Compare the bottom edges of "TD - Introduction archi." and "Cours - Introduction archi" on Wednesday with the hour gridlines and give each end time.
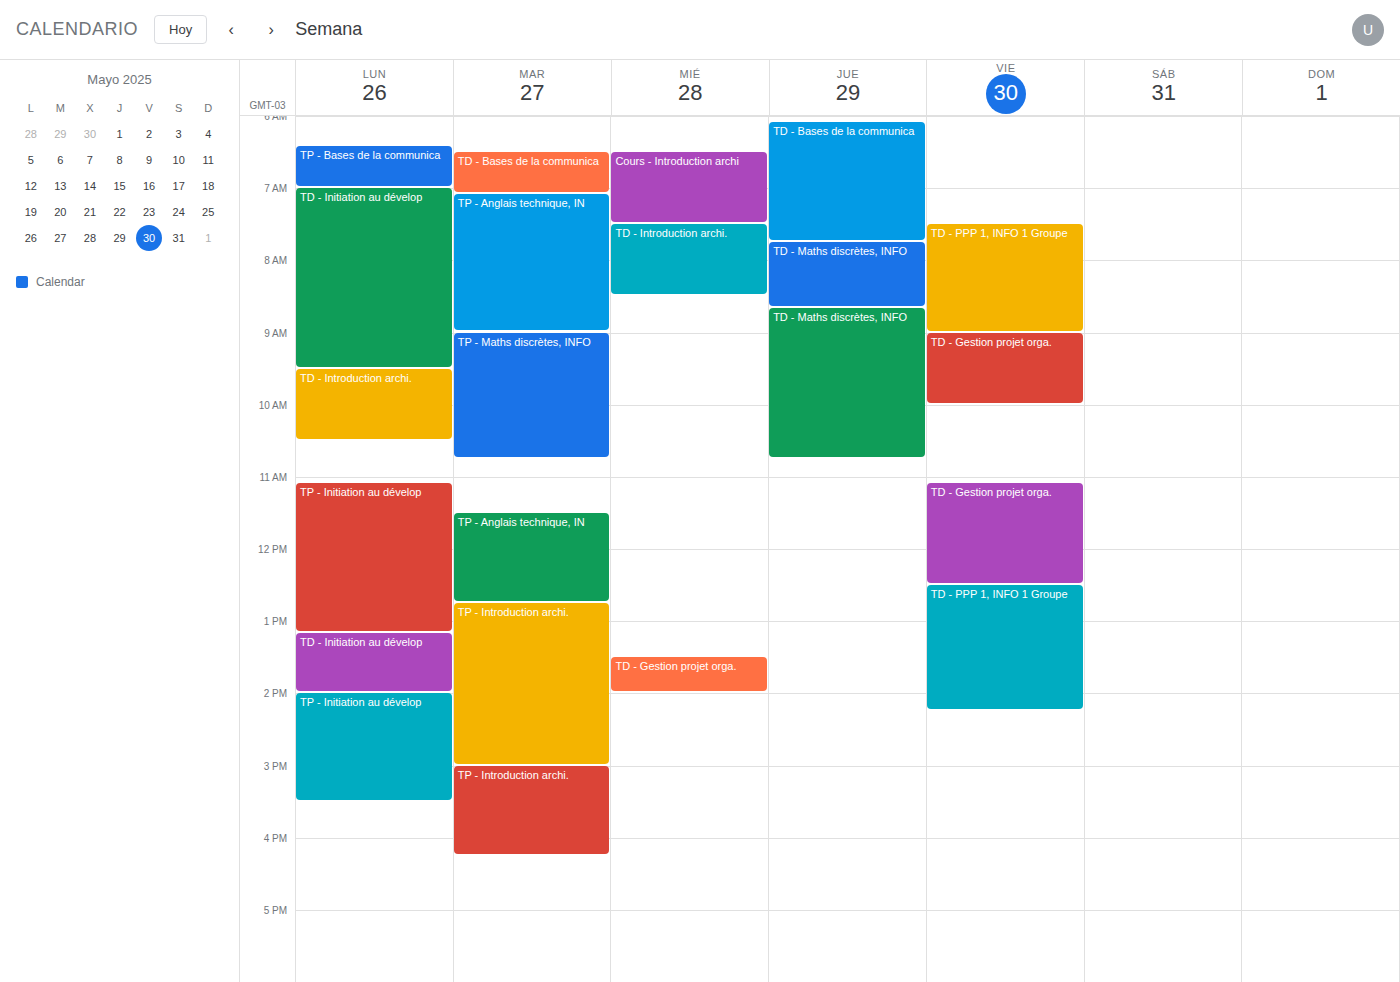
"TD - Introduction archi.": 8:30 AM, halfway between the 8 AM and 9 AM lines. "Cours - Introduction archi": 7:30 AM, halfway between the 7 AM and 8 AM lines.